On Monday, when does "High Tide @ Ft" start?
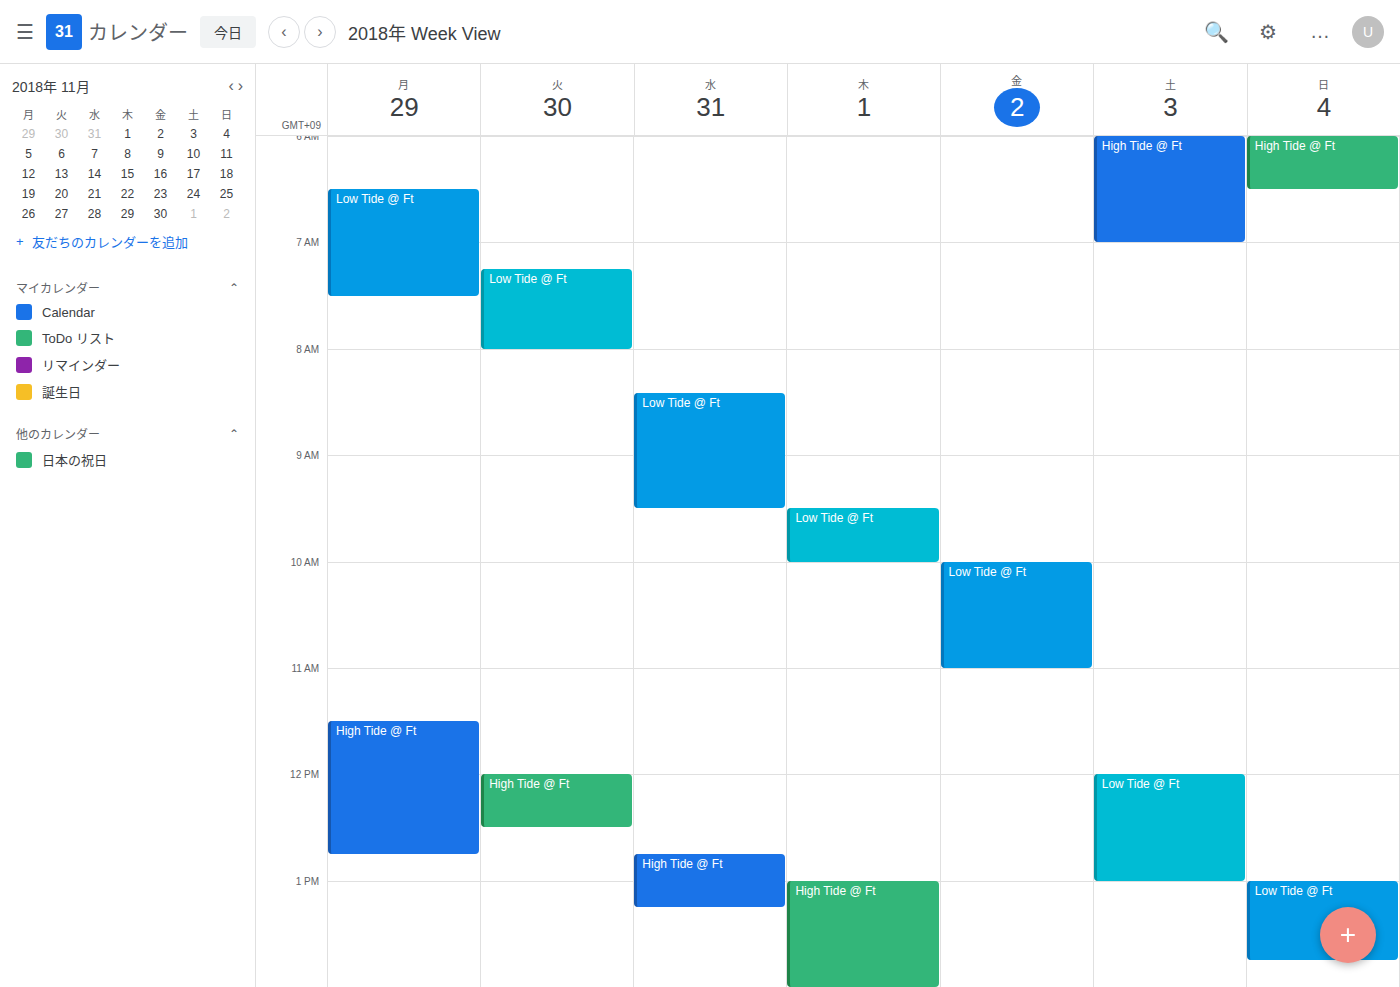
11:30